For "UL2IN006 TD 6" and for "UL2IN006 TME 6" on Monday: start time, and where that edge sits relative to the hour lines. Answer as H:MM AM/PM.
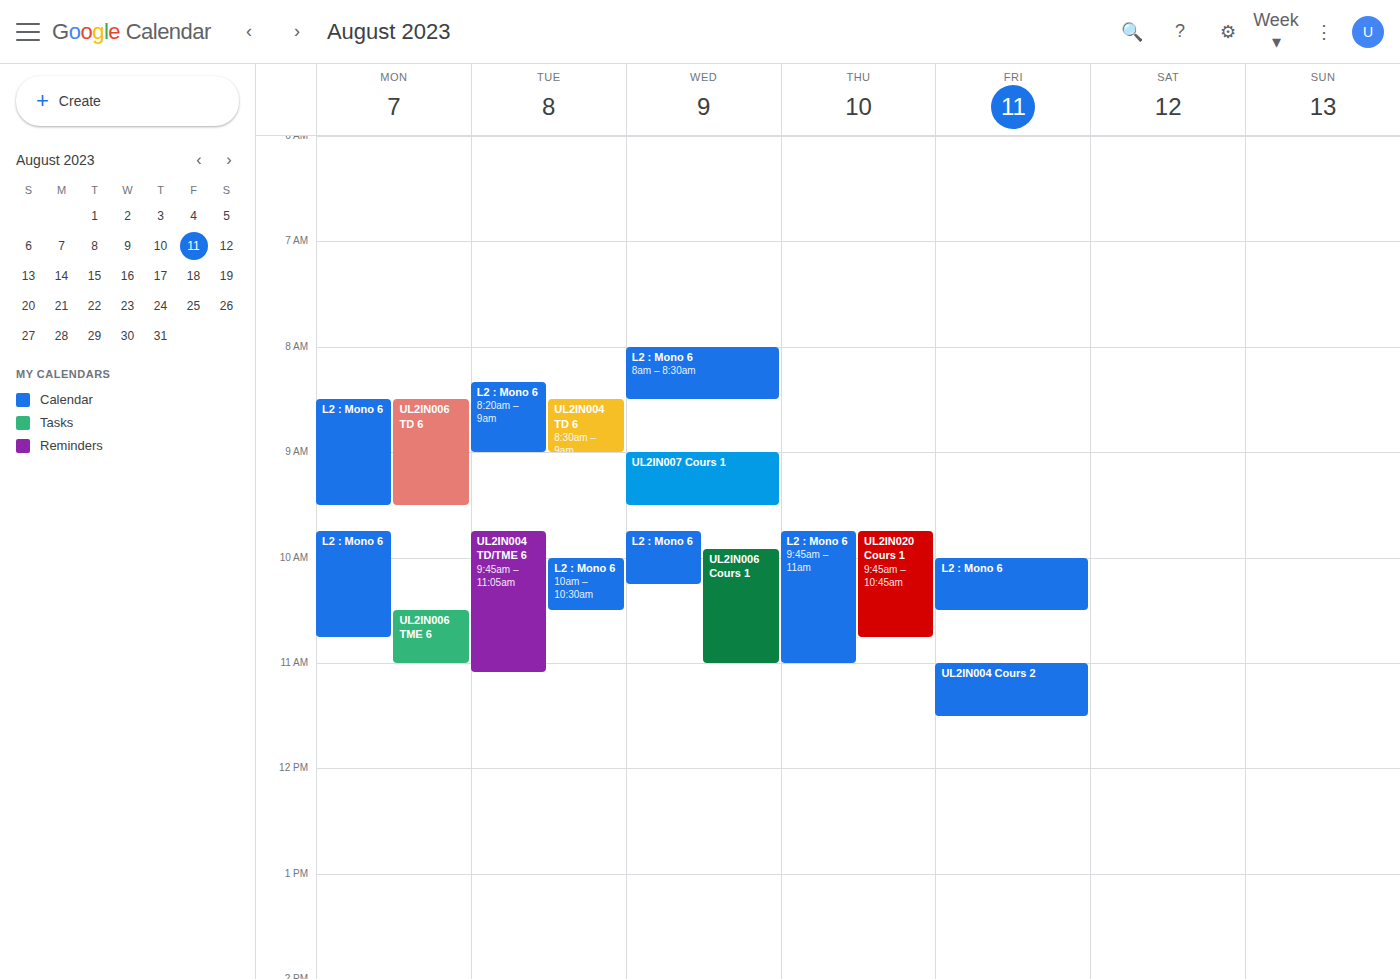
"UL2IN006 TD 6": 8:30 AM, halfway between the 8 AM and 9 AM lines. "UL2IN006 TME 6": 10:30 AM, halfway between the 10 AM and 11 AM lines.